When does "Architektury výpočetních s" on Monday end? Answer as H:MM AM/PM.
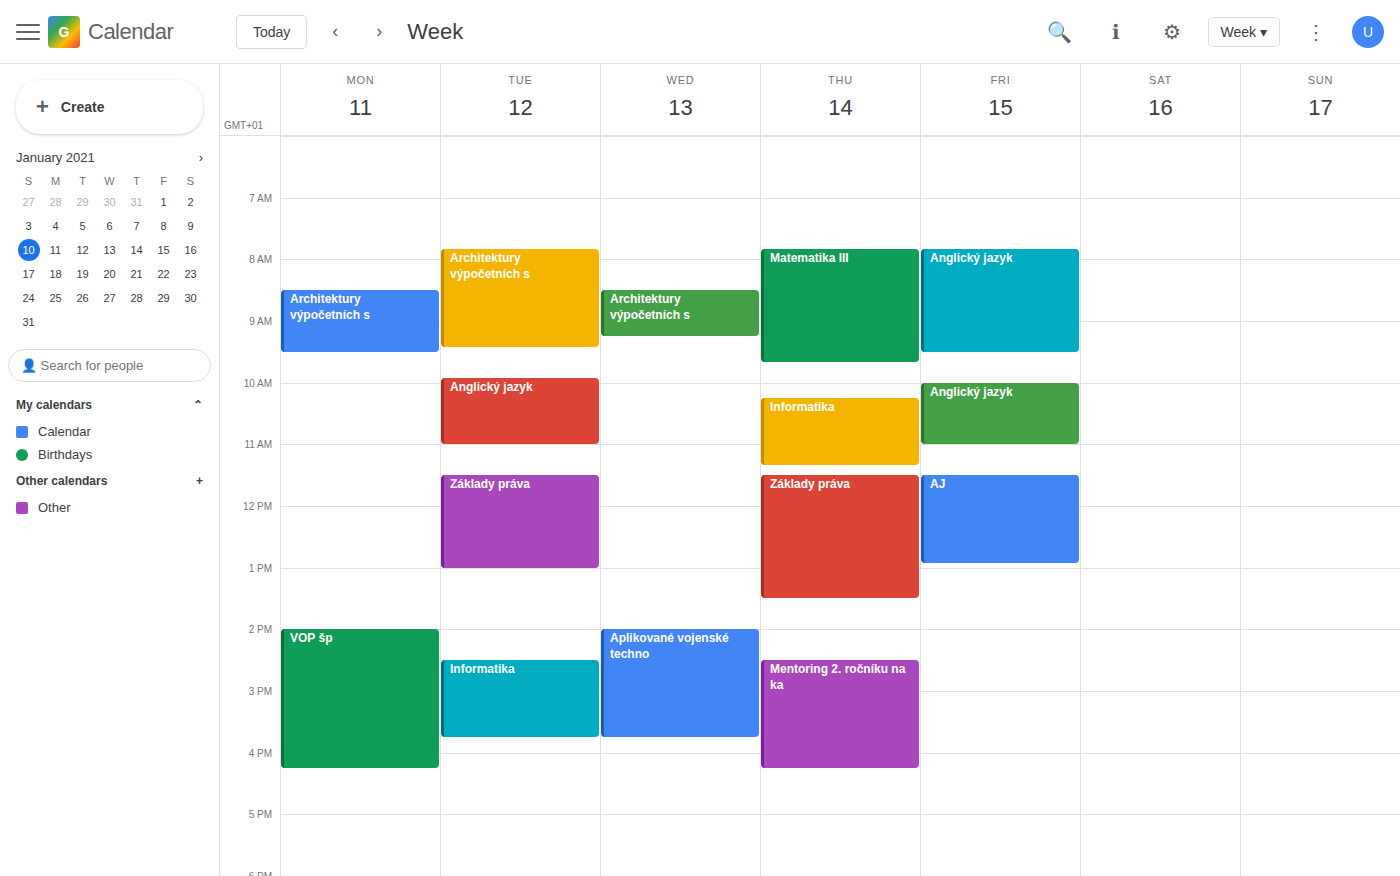
9:30 AM